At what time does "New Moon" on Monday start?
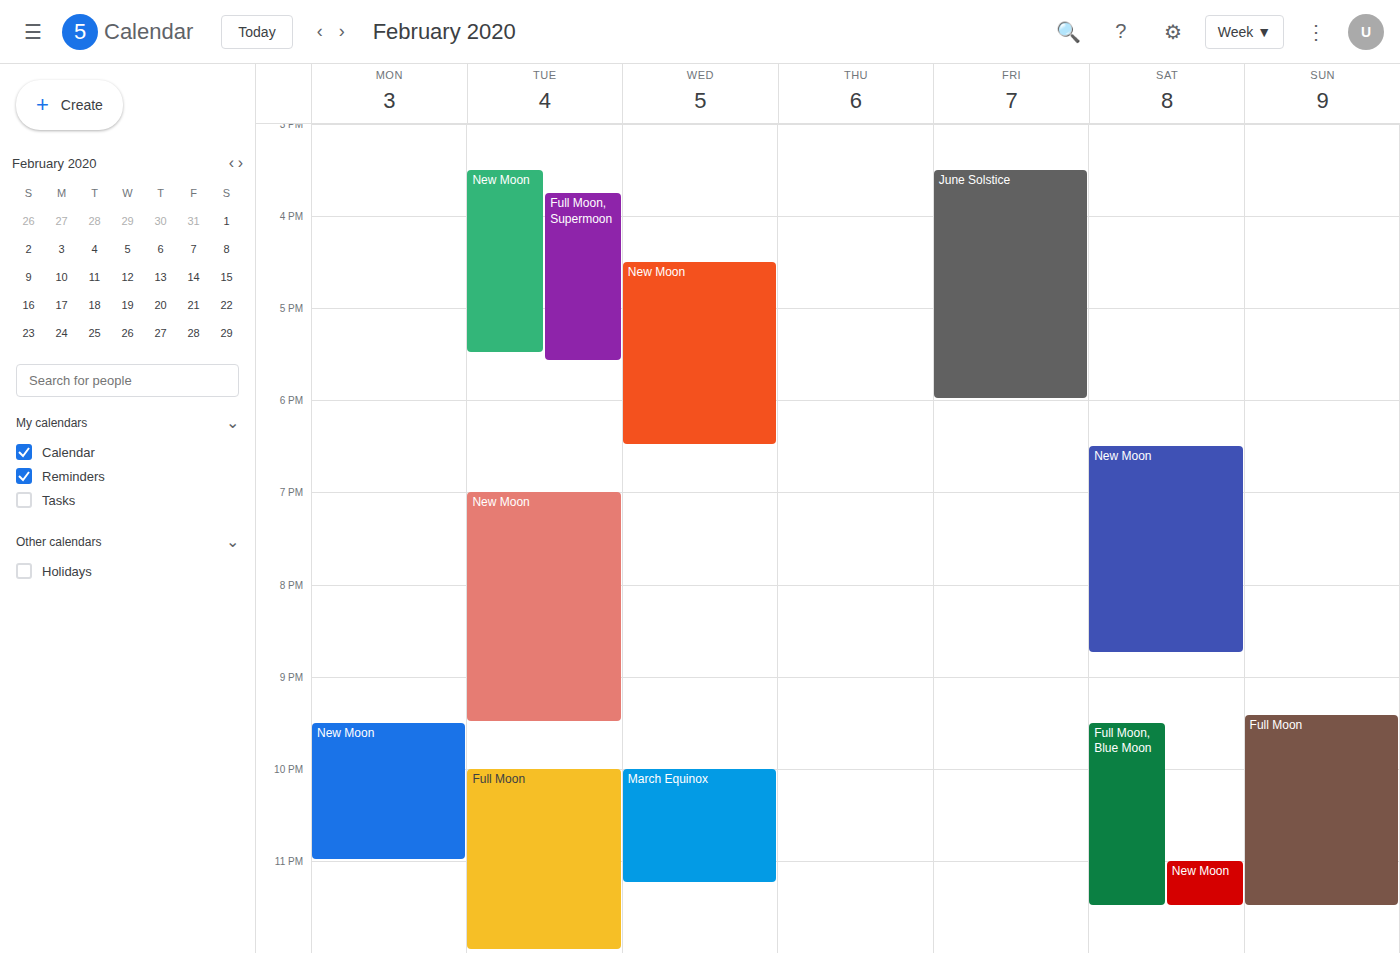
9:30 PM